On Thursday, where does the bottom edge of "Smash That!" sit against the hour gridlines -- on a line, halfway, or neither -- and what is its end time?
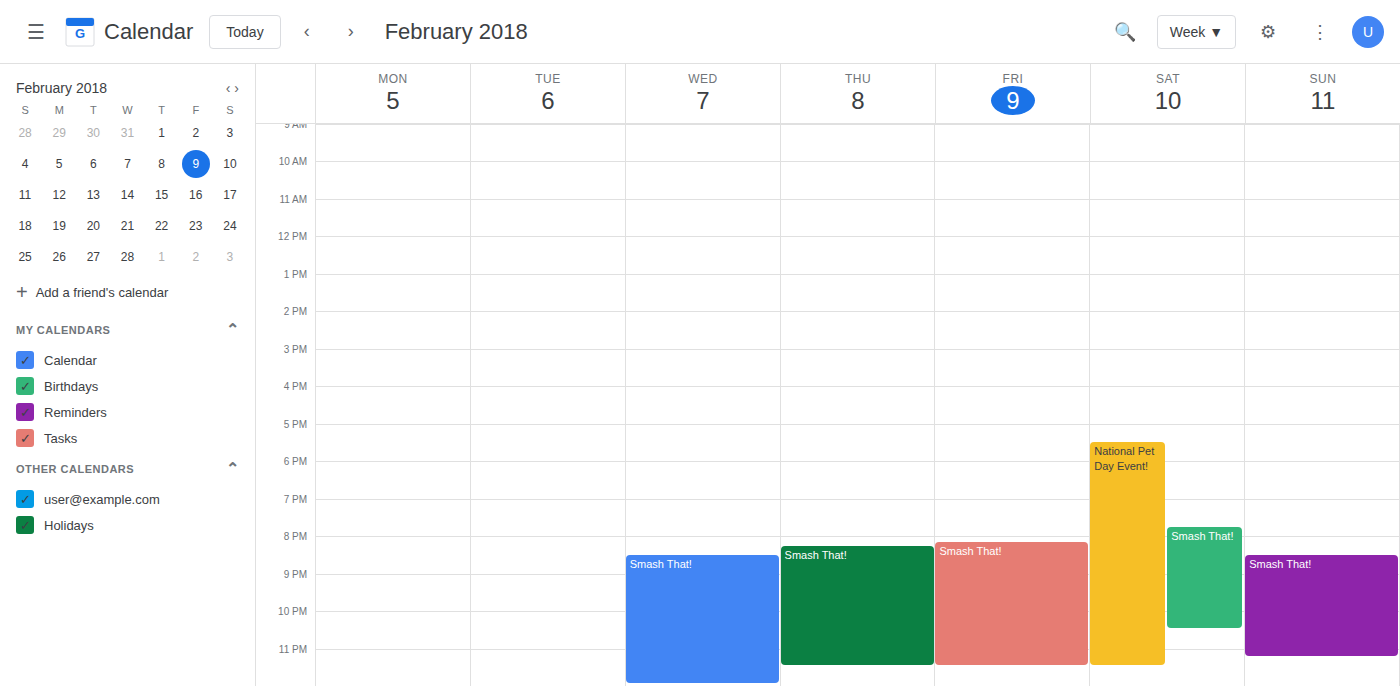
11:30 PM -- halfway between the 11 PM and 12 AM lines.